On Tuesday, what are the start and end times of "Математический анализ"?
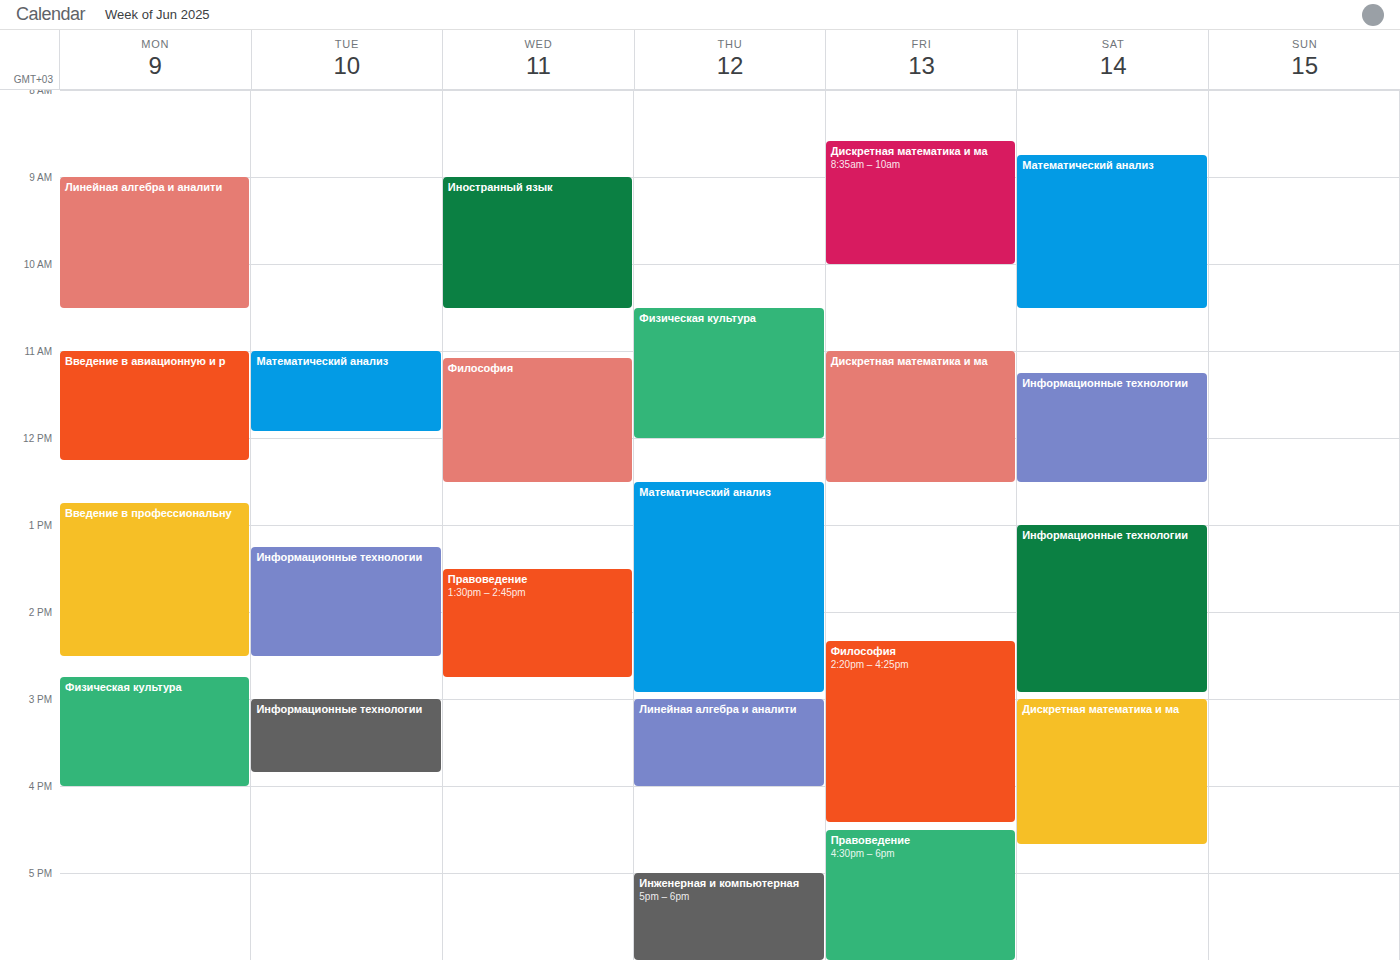
11:00 AM to 11:55 AM